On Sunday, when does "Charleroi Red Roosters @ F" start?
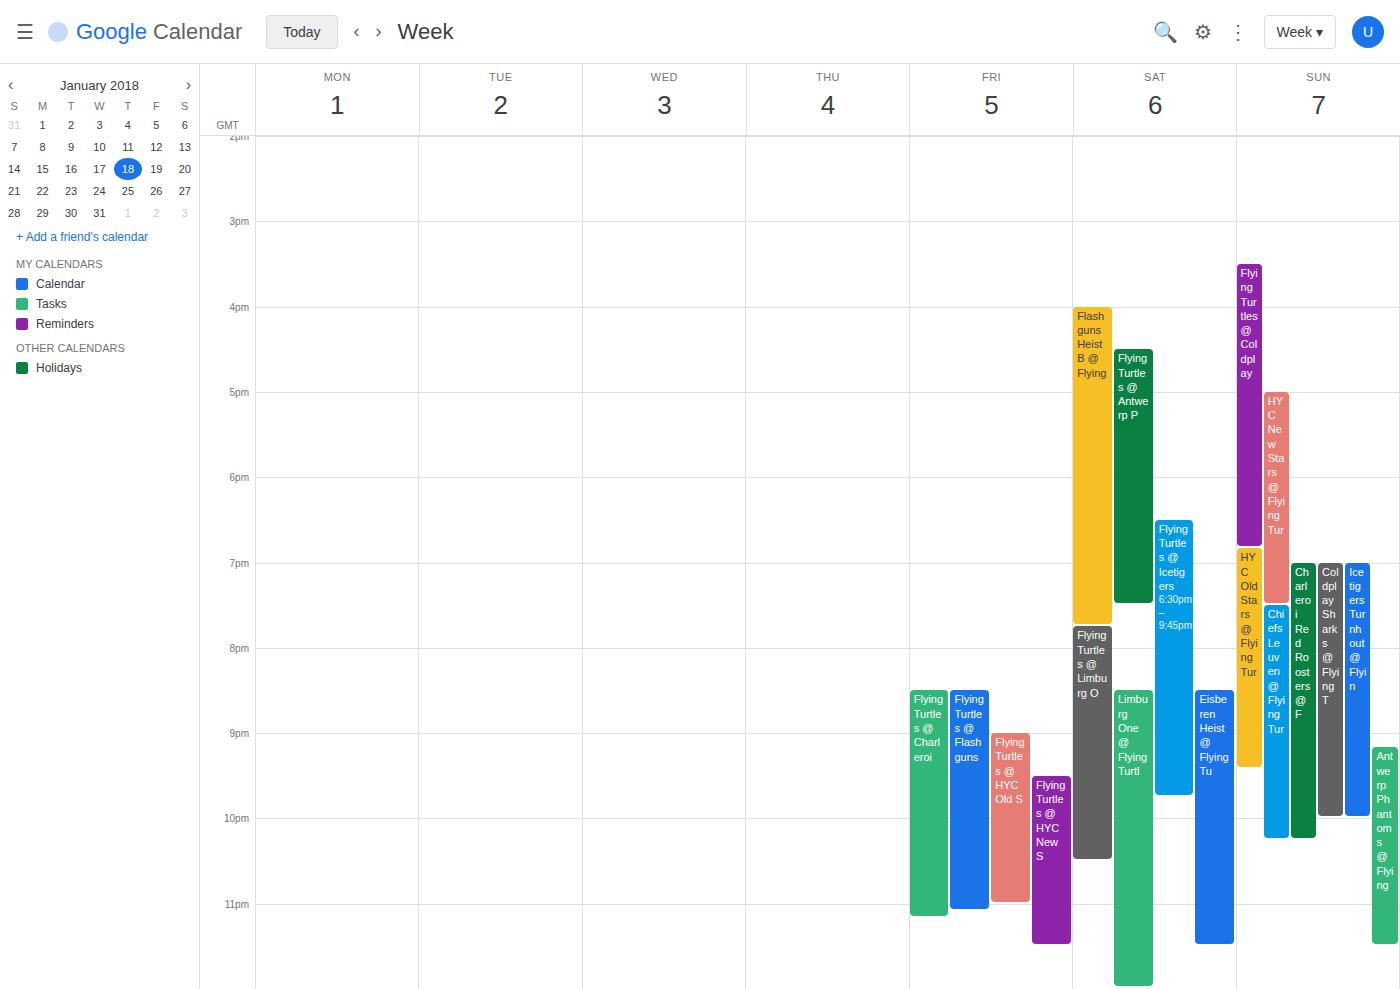
7:00 PM